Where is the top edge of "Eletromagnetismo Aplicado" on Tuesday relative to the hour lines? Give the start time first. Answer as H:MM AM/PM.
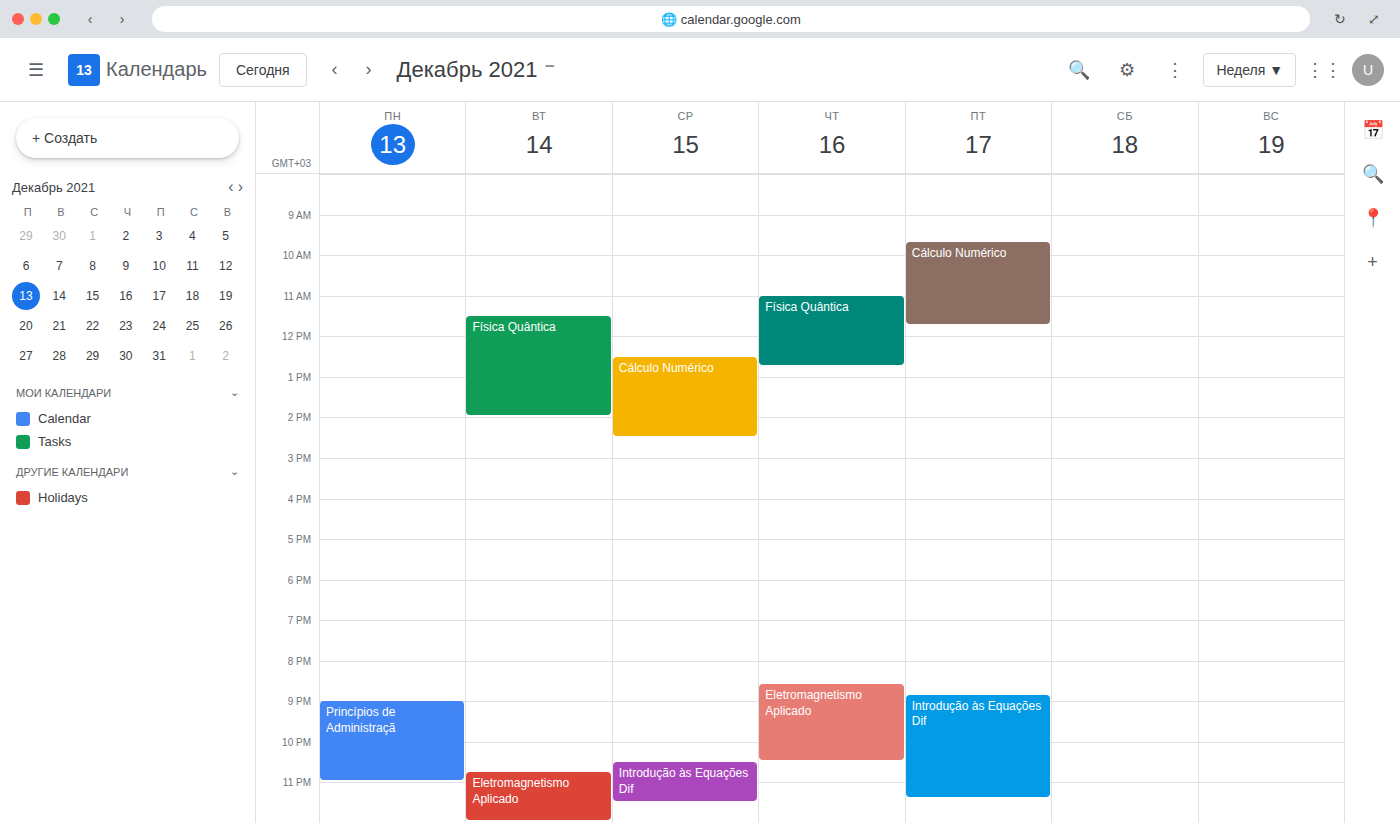
10:45 PM -- neither: three quarters of the way from the 10 PM line to the 11 PM line.